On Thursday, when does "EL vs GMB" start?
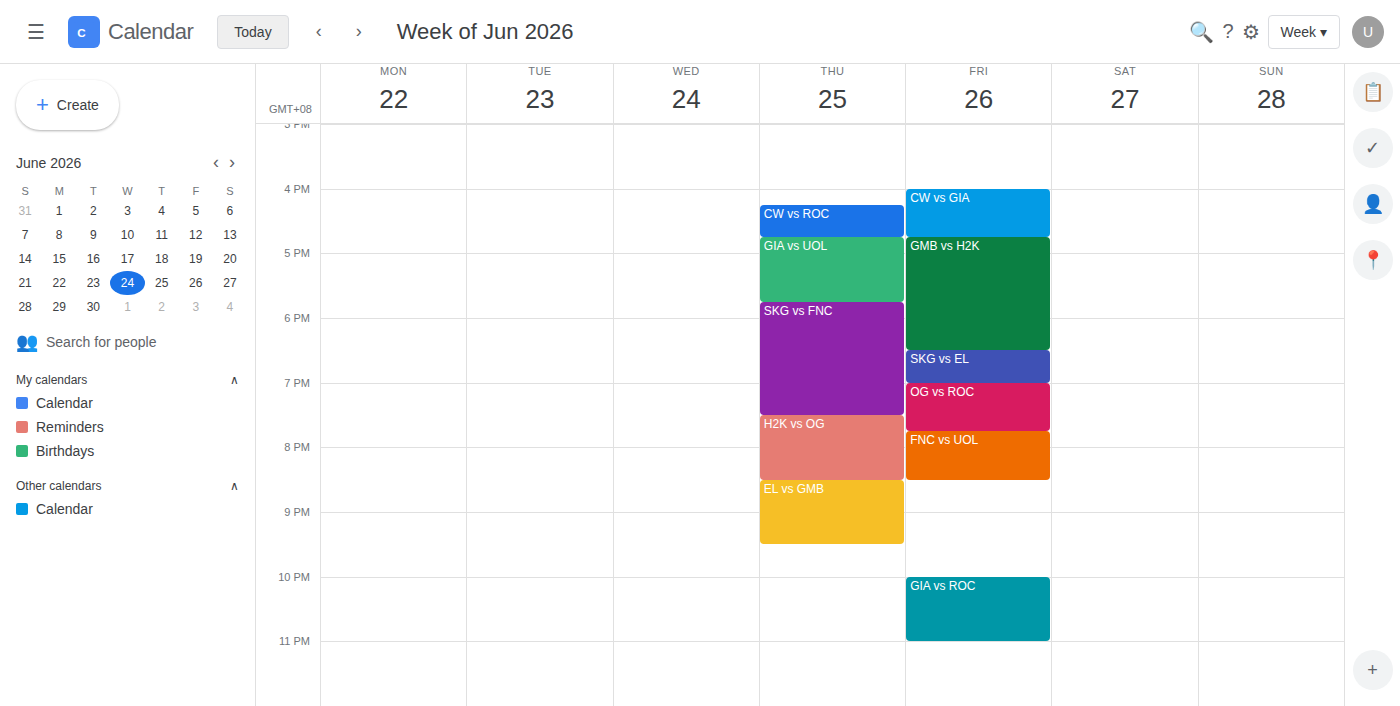
20:30